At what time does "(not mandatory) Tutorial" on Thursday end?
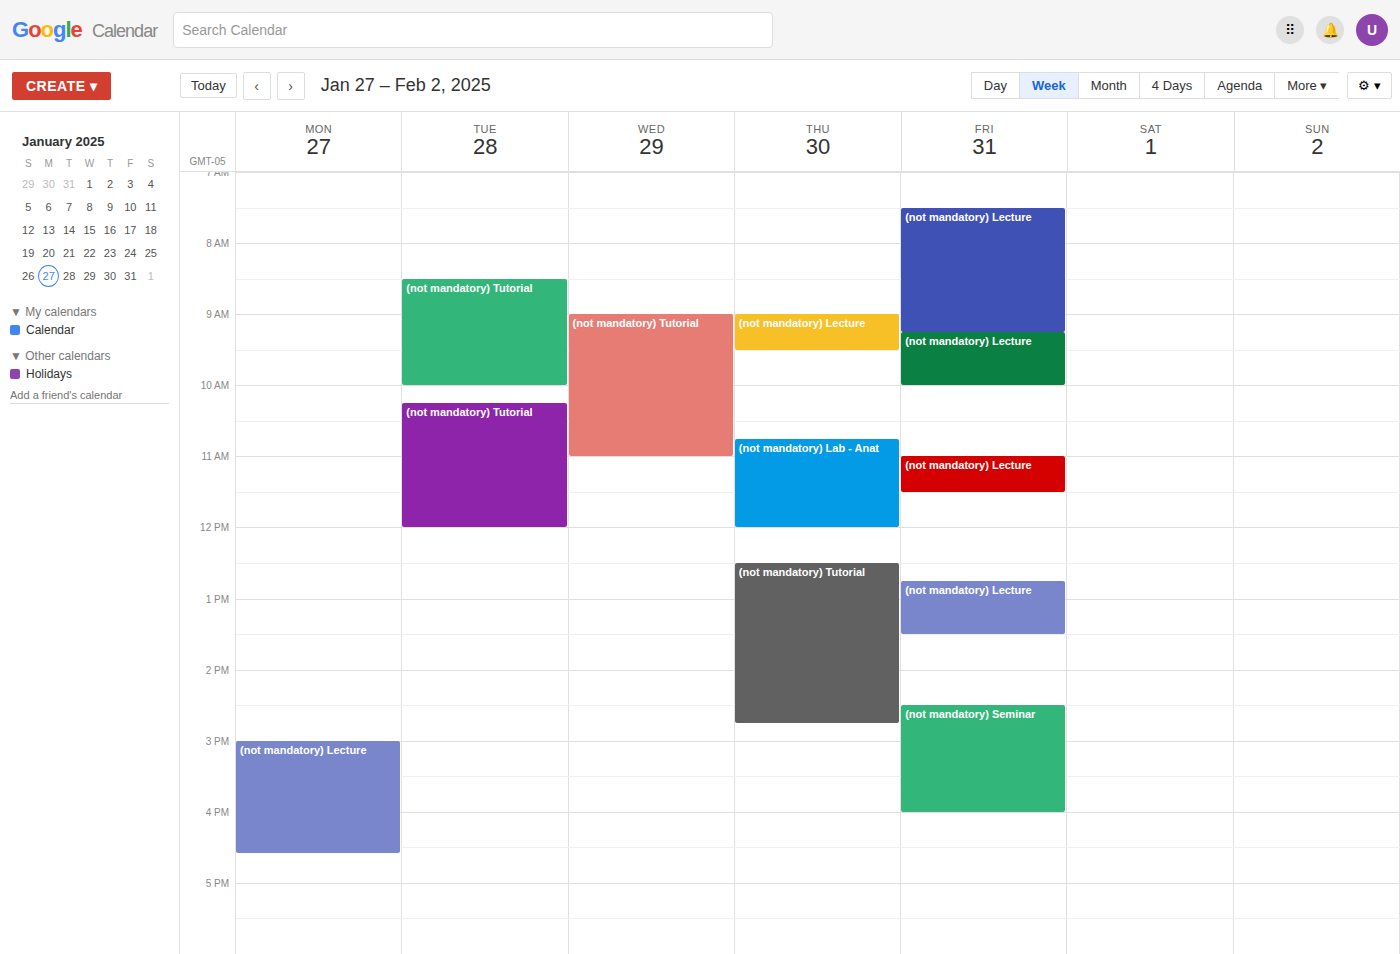
14:45